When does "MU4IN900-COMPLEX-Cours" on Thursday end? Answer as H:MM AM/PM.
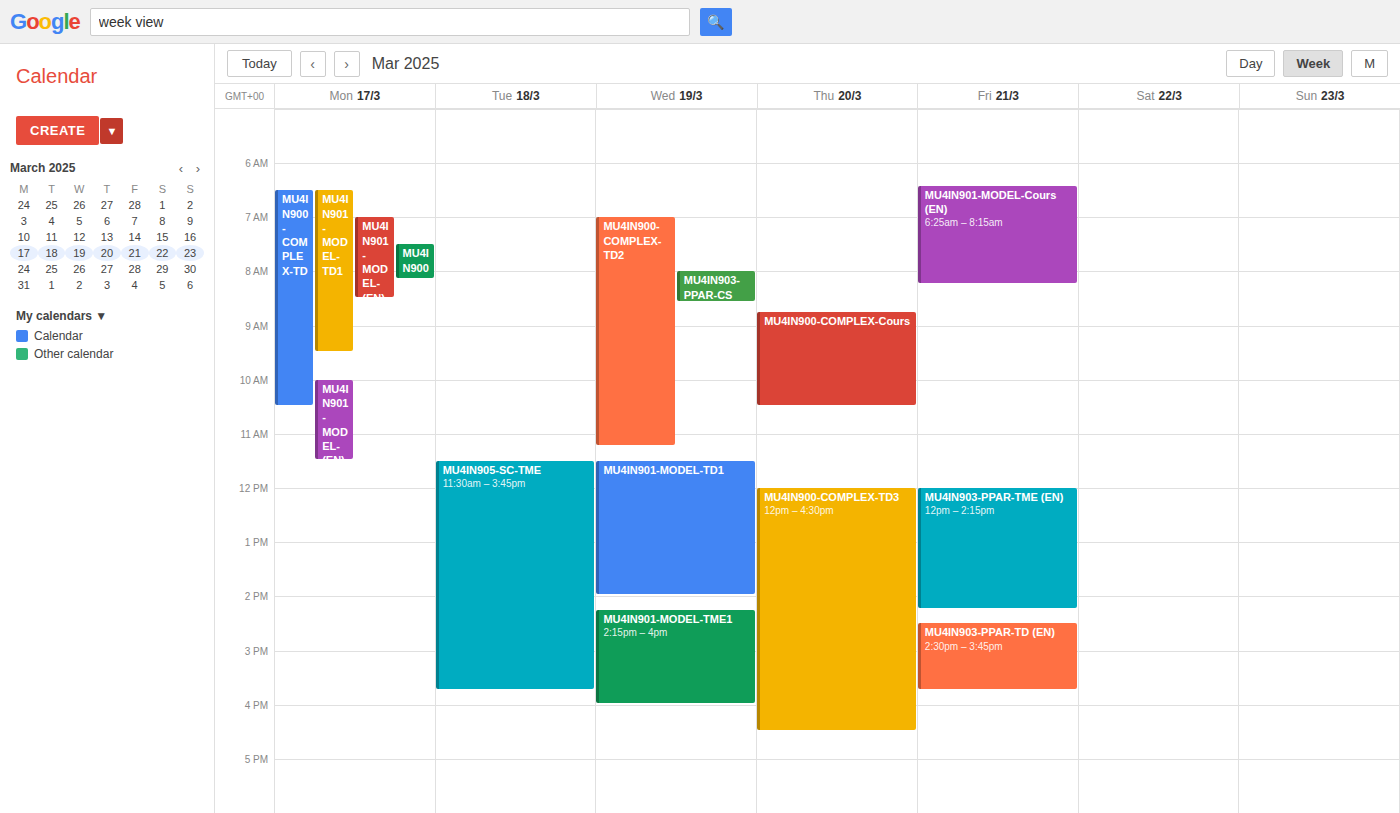
10:30 AM